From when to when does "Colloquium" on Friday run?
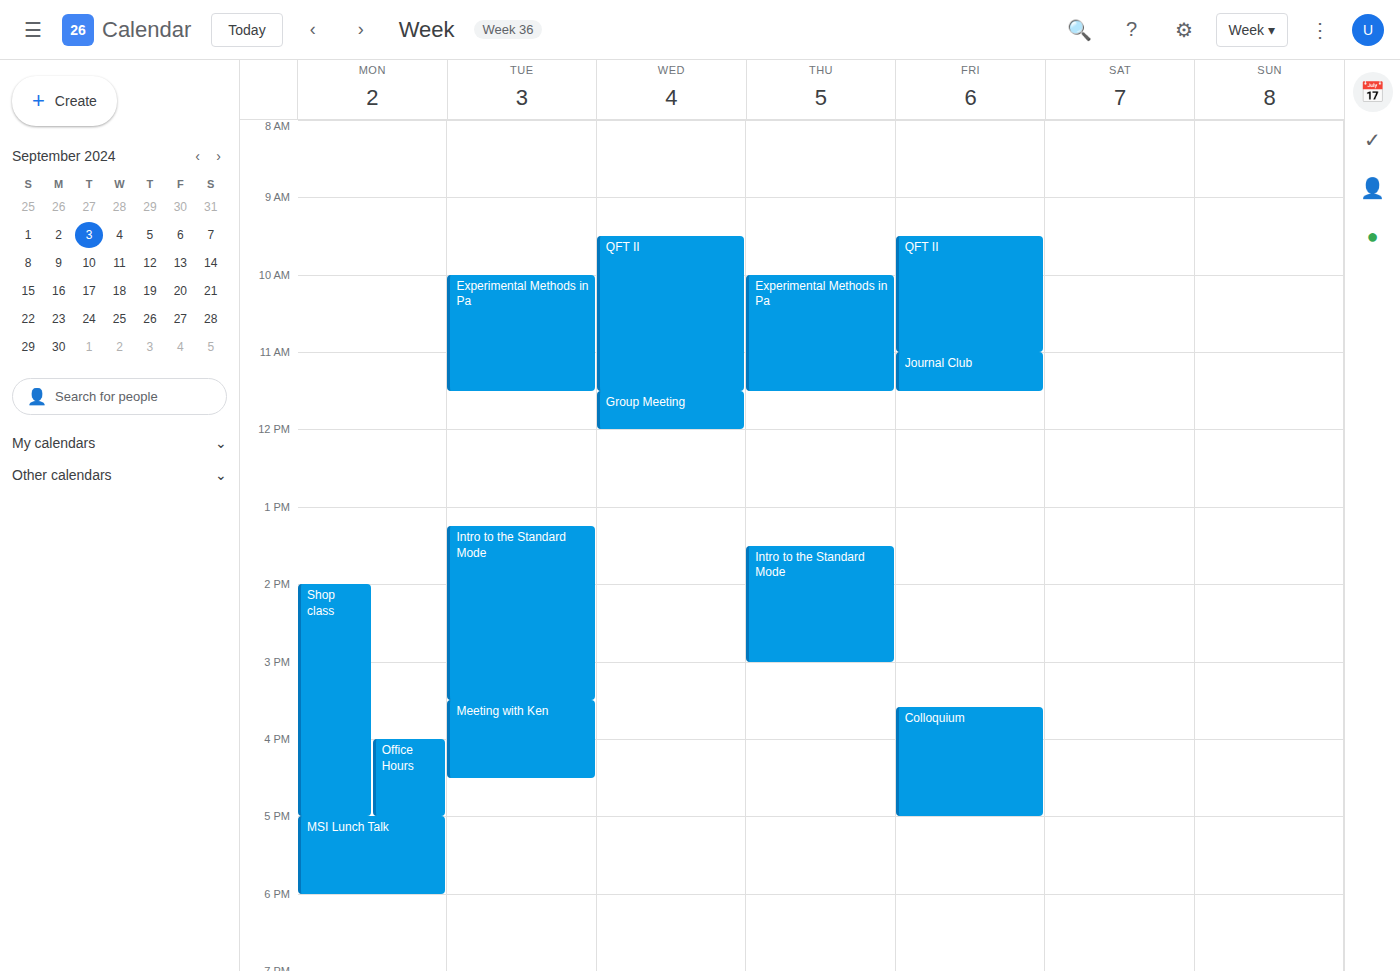
15:35 to 17:00